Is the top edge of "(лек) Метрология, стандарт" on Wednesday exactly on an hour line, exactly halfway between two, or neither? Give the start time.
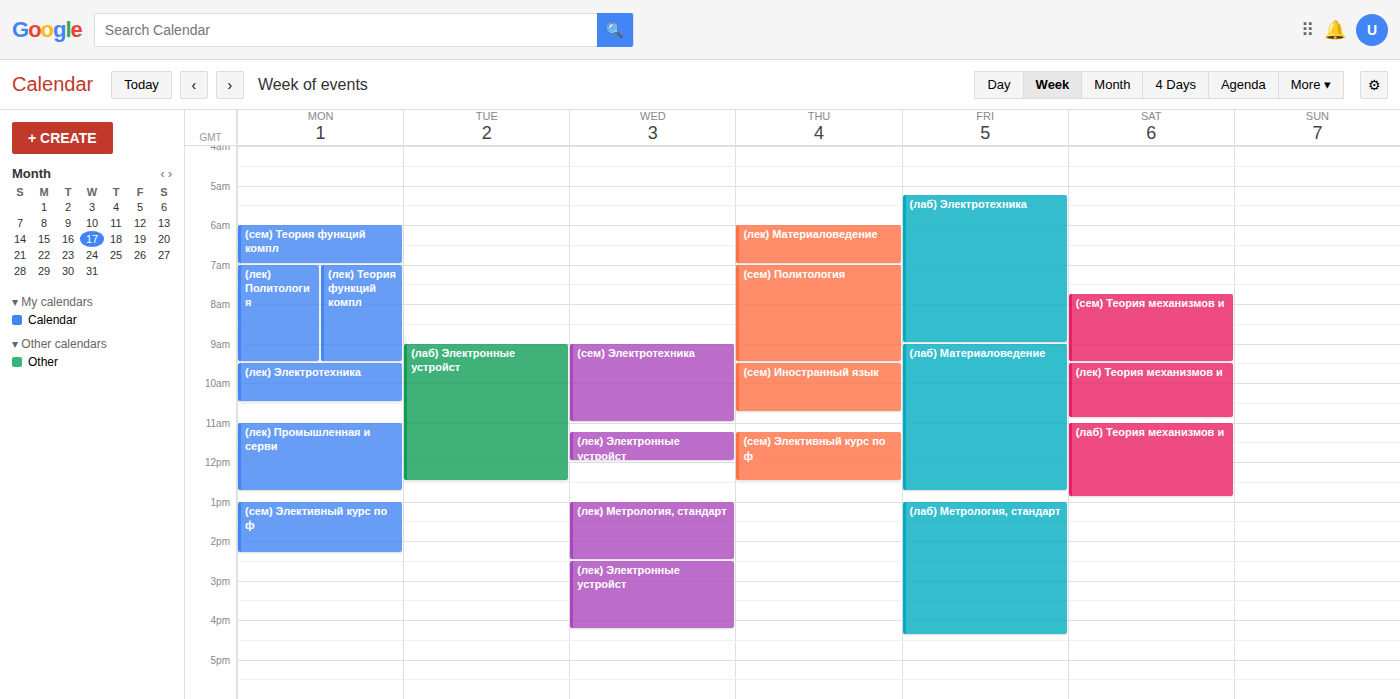
1:00 PM -- exactly on the 1 PM line.